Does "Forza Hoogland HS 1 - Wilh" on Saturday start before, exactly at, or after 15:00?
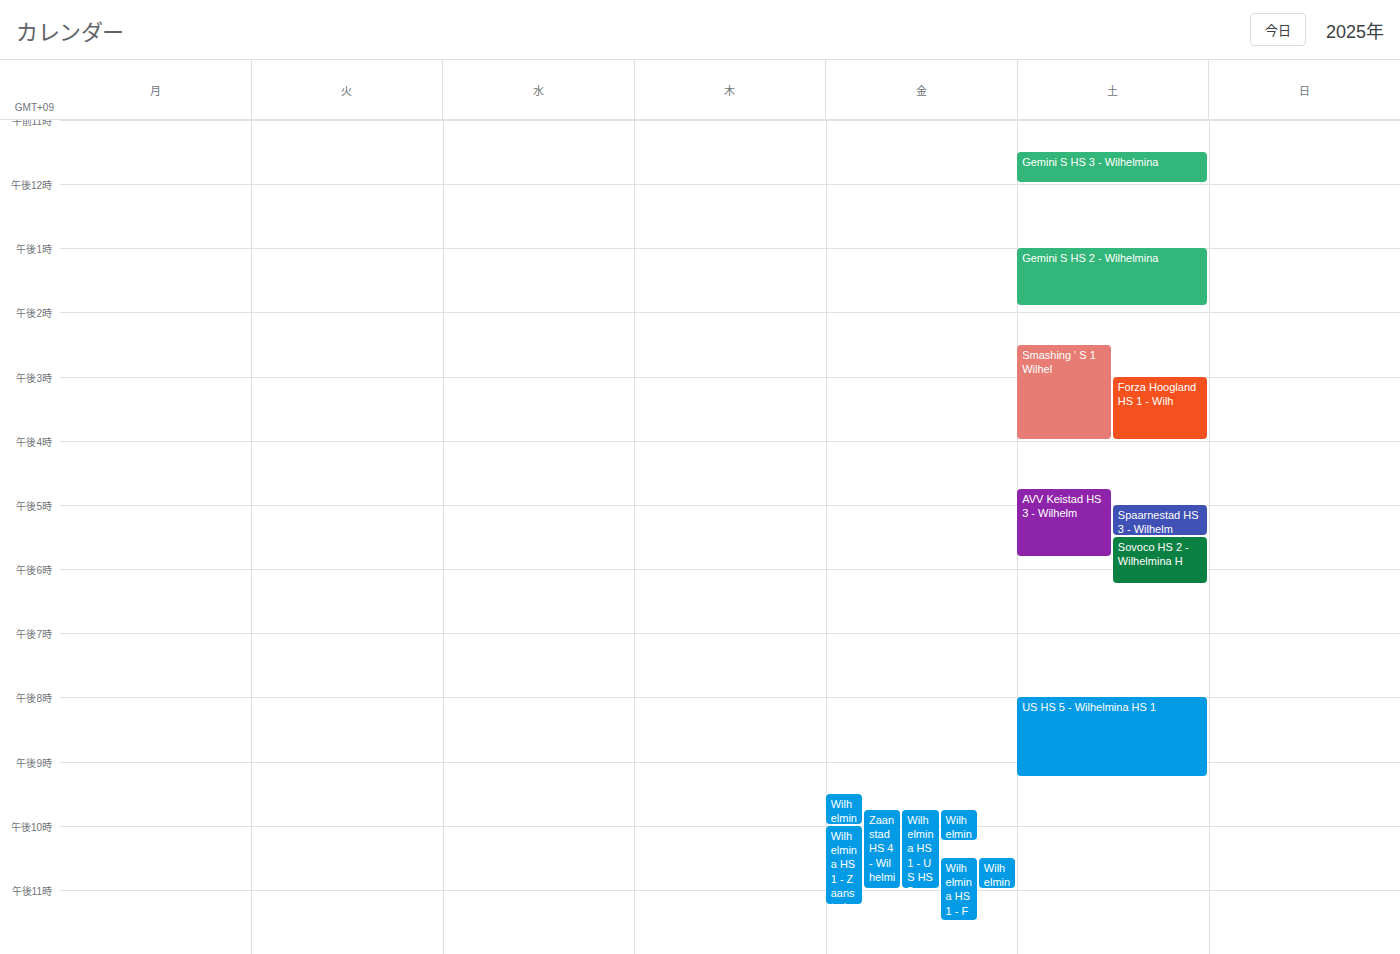
15:00 -- exactly at 15:00, on the 15:00 line.